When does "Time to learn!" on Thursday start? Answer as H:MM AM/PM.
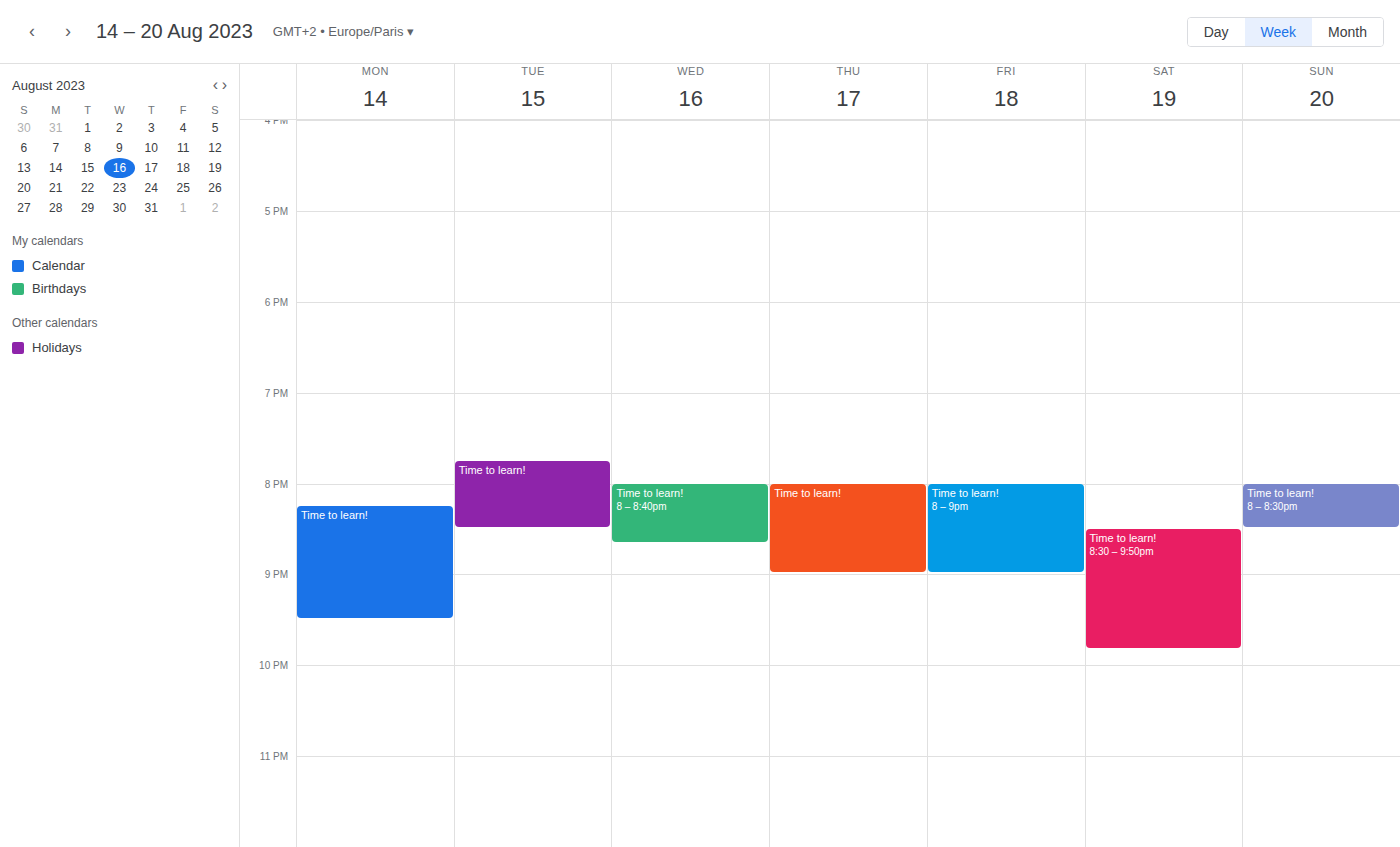
8:00 PM